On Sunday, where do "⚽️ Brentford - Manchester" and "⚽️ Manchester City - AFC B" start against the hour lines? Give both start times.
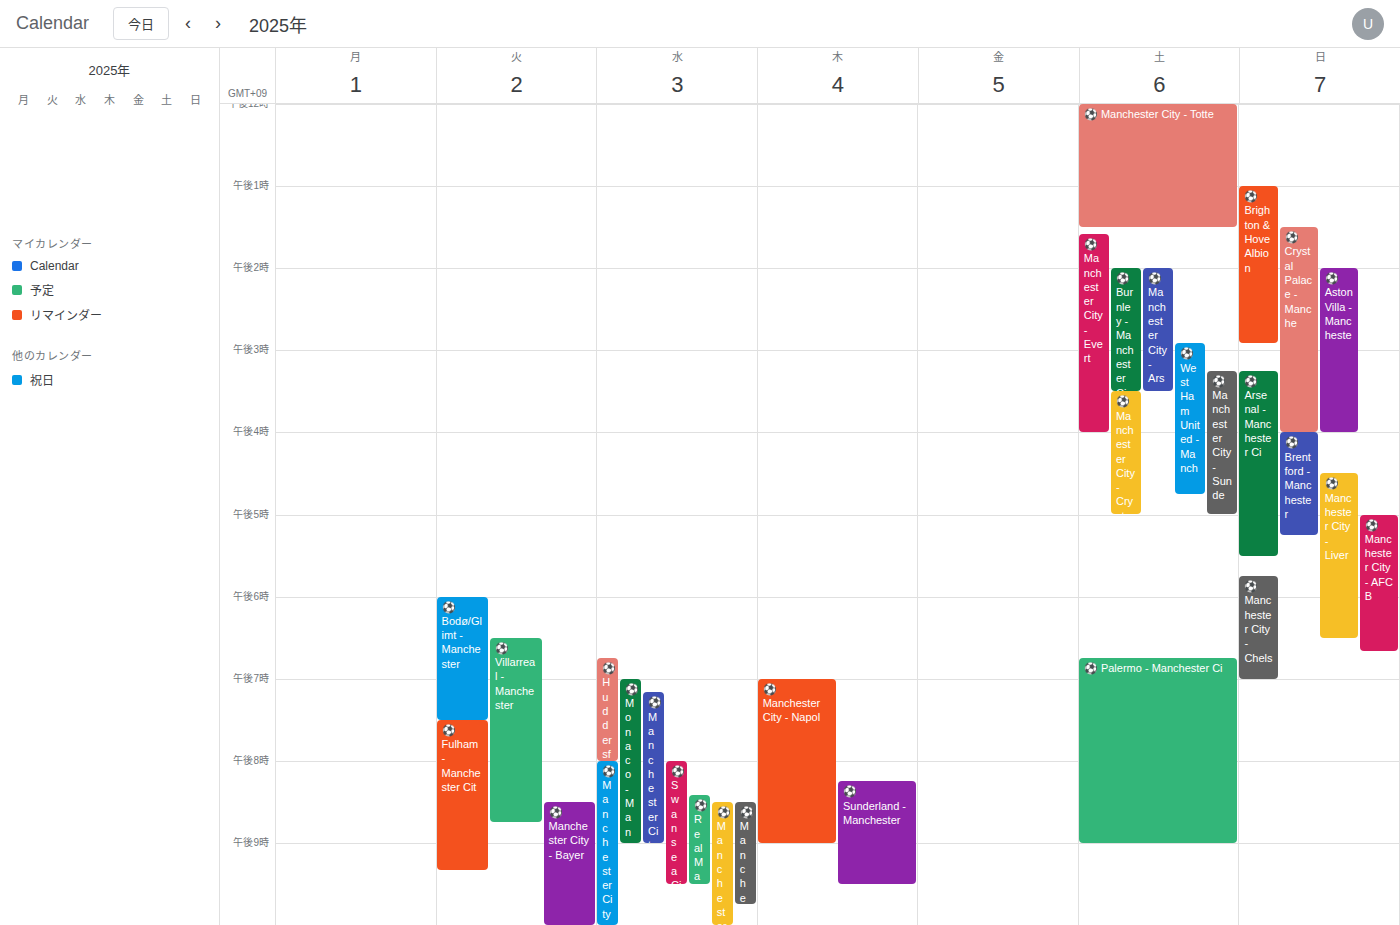
"⚽️ Brentford - Manchester": 4:00 PM, exactly on the 4 PM line. "⚽️ Manchester City - AFC B": 5:00 PM, exactly on the 5 PM line.